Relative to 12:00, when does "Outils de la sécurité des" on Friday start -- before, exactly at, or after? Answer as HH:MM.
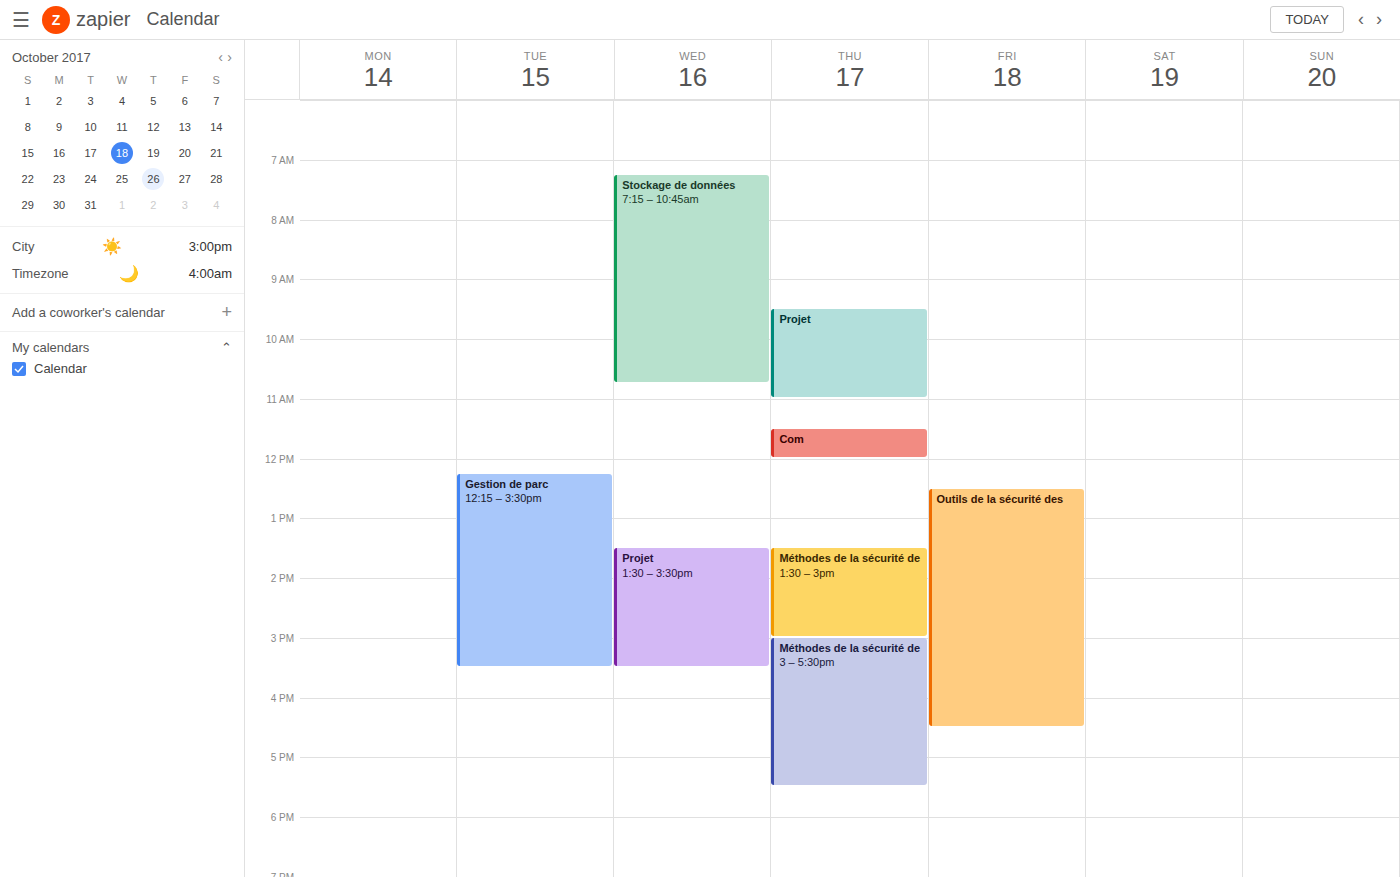
12:30 -- after 12:00, 30 minutes below the 12:00 line.